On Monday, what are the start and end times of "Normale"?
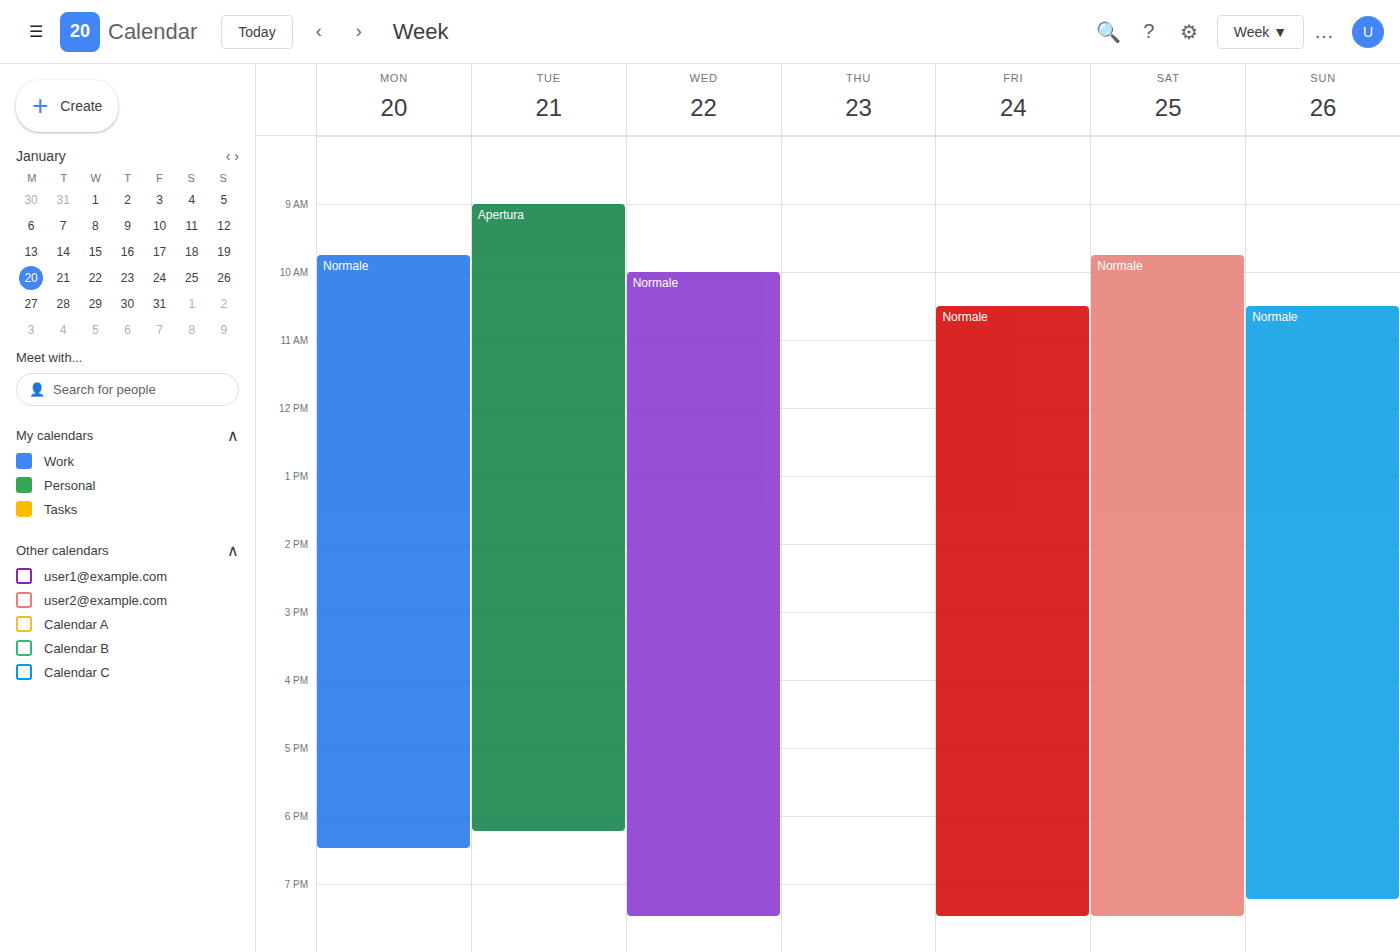
09:45 to 18:30